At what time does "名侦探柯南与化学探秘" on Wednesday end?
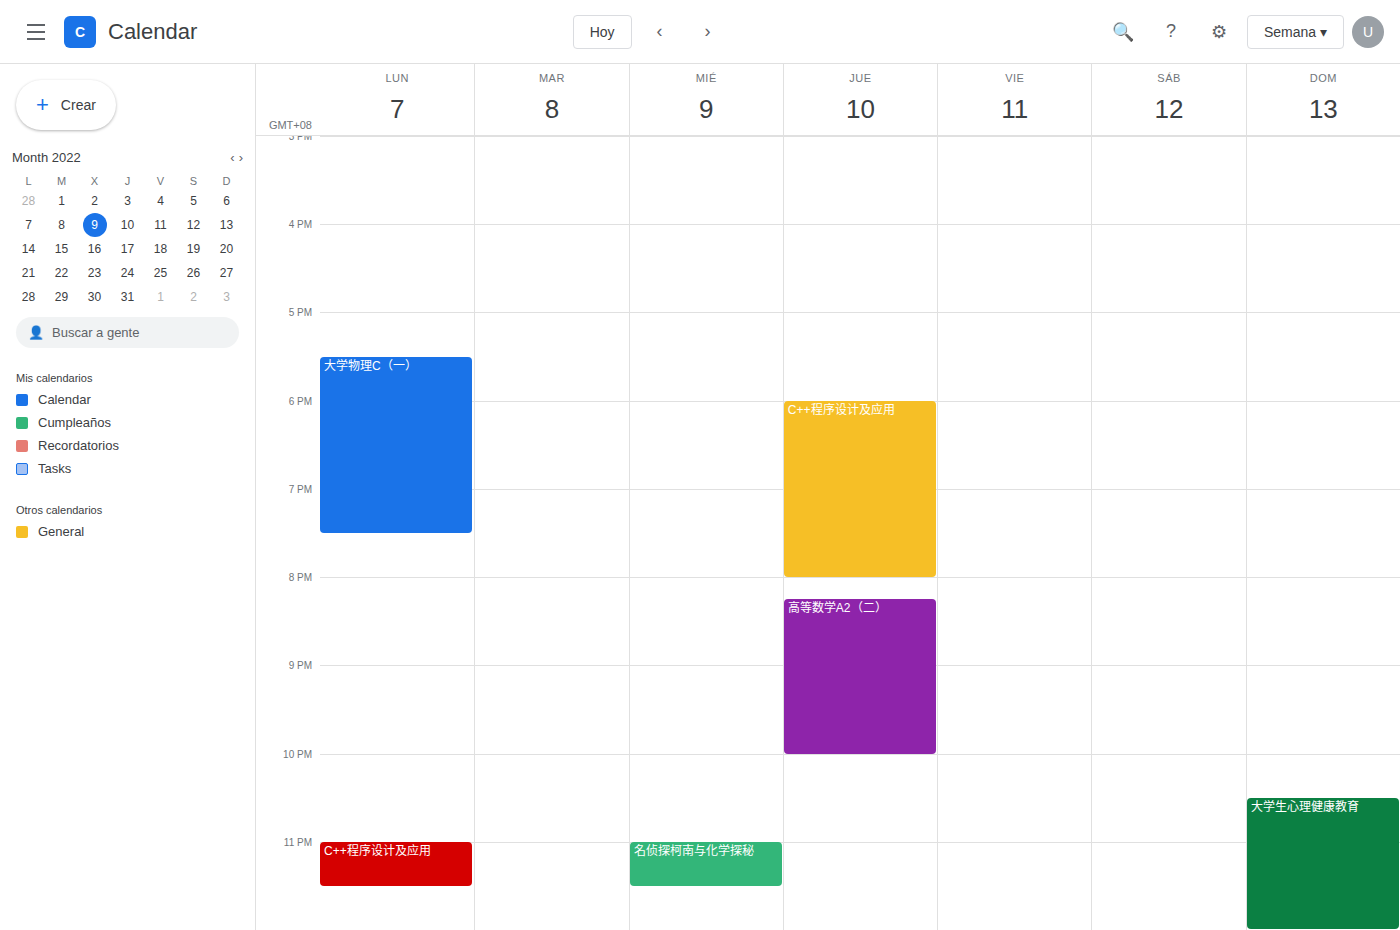
11:30 PM